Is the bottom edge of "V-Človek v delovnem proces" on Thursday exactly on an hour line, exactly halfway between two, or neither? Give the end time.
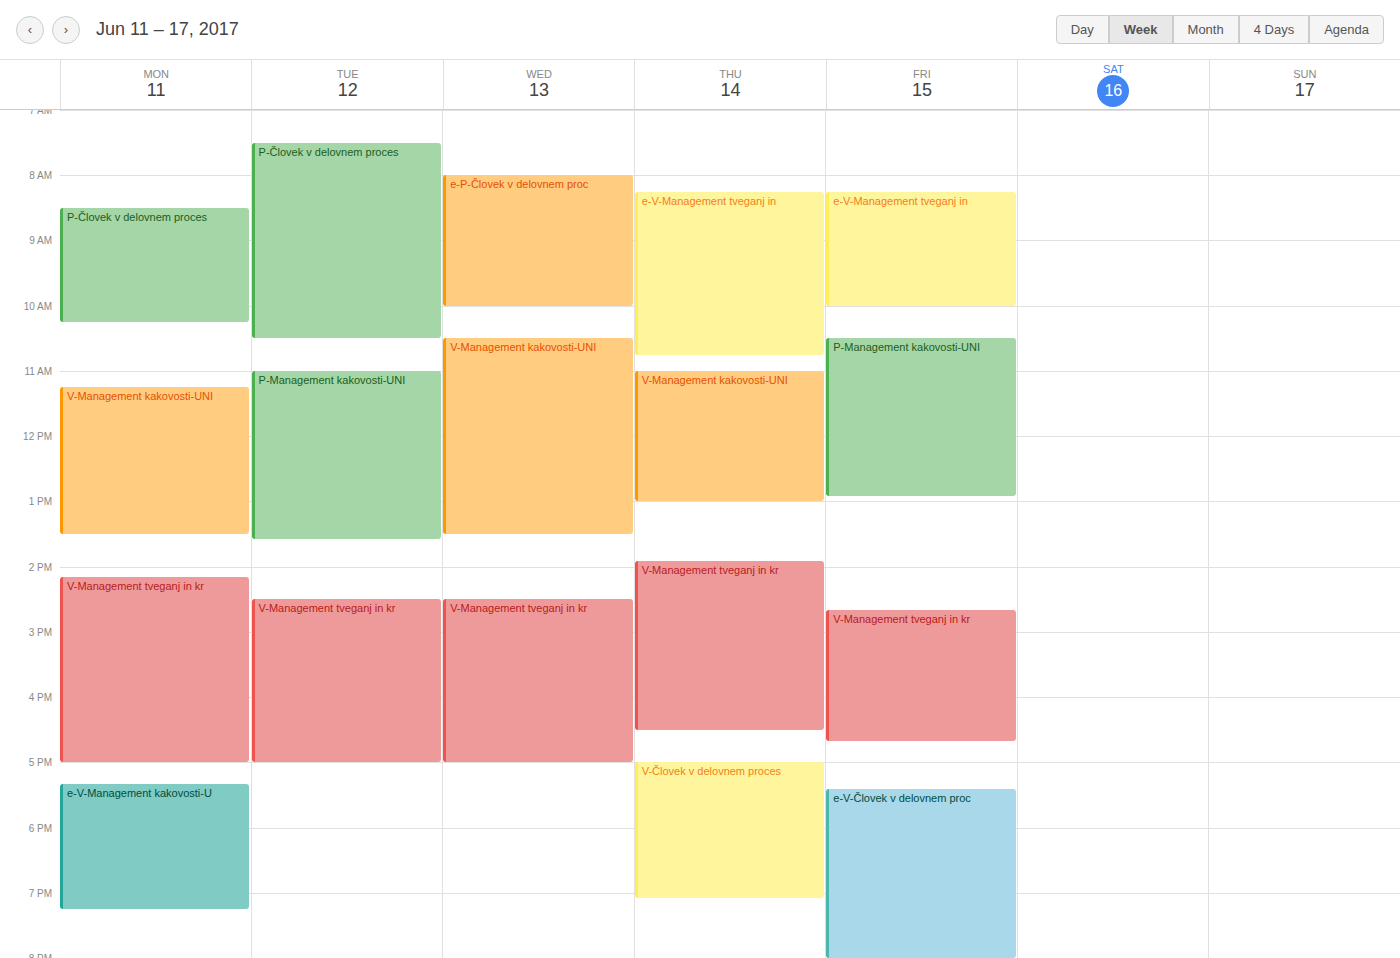
7:05 PM -- neither: 5 minutes below the 7 PM line and 55 minutes above the 8 PM line.